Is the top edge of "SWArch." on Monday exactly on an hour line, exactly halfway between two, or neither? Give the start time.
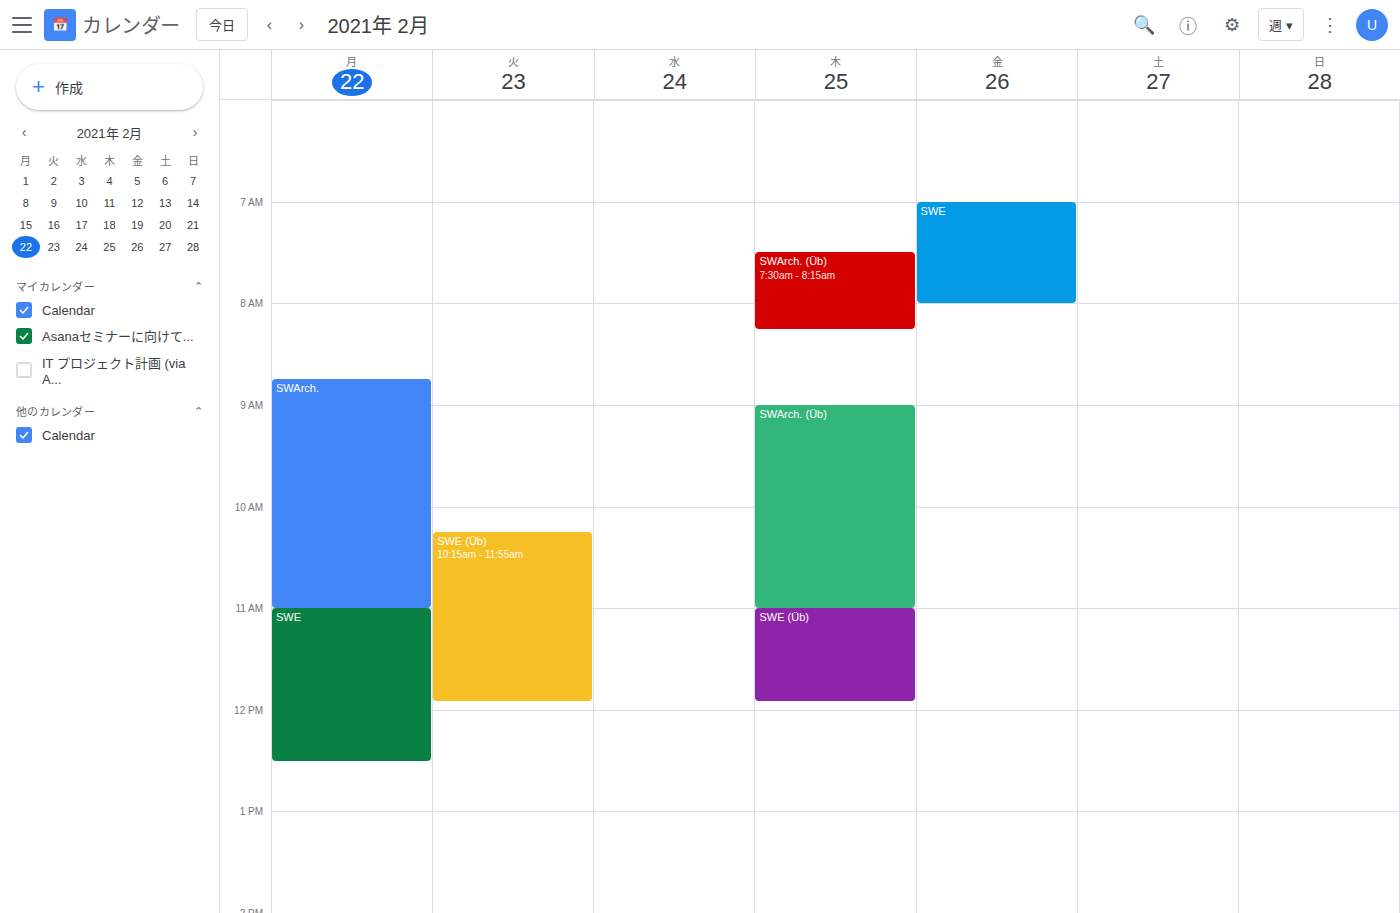
8:45 AM -- neither: three quarters of the way from the 8 AM line to the 9 AM line.